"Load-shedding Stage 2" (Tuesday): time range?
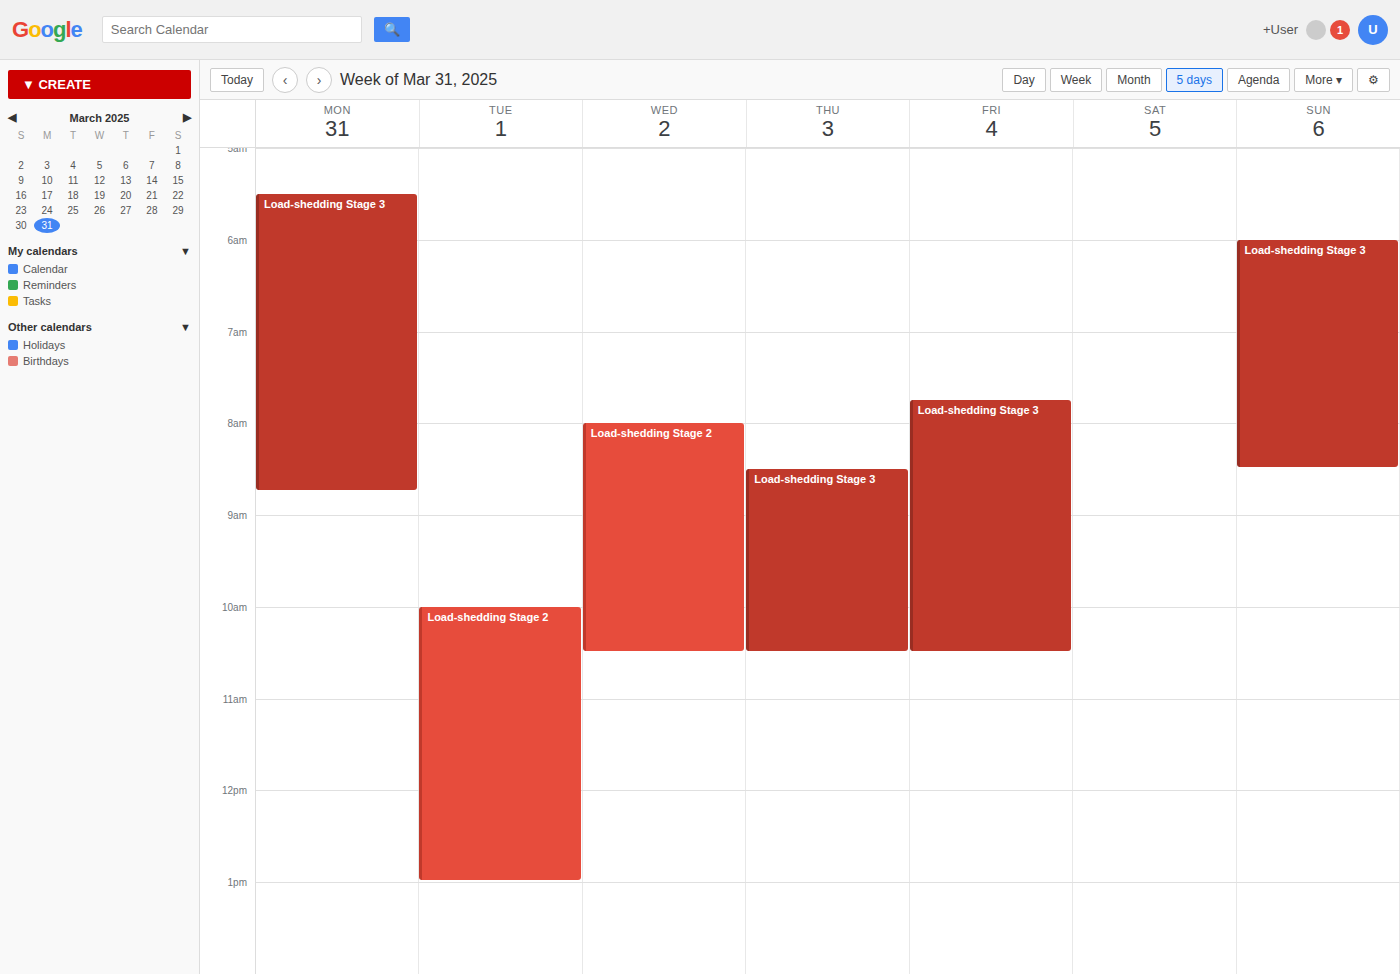
10:00 AM to 1:00 PM